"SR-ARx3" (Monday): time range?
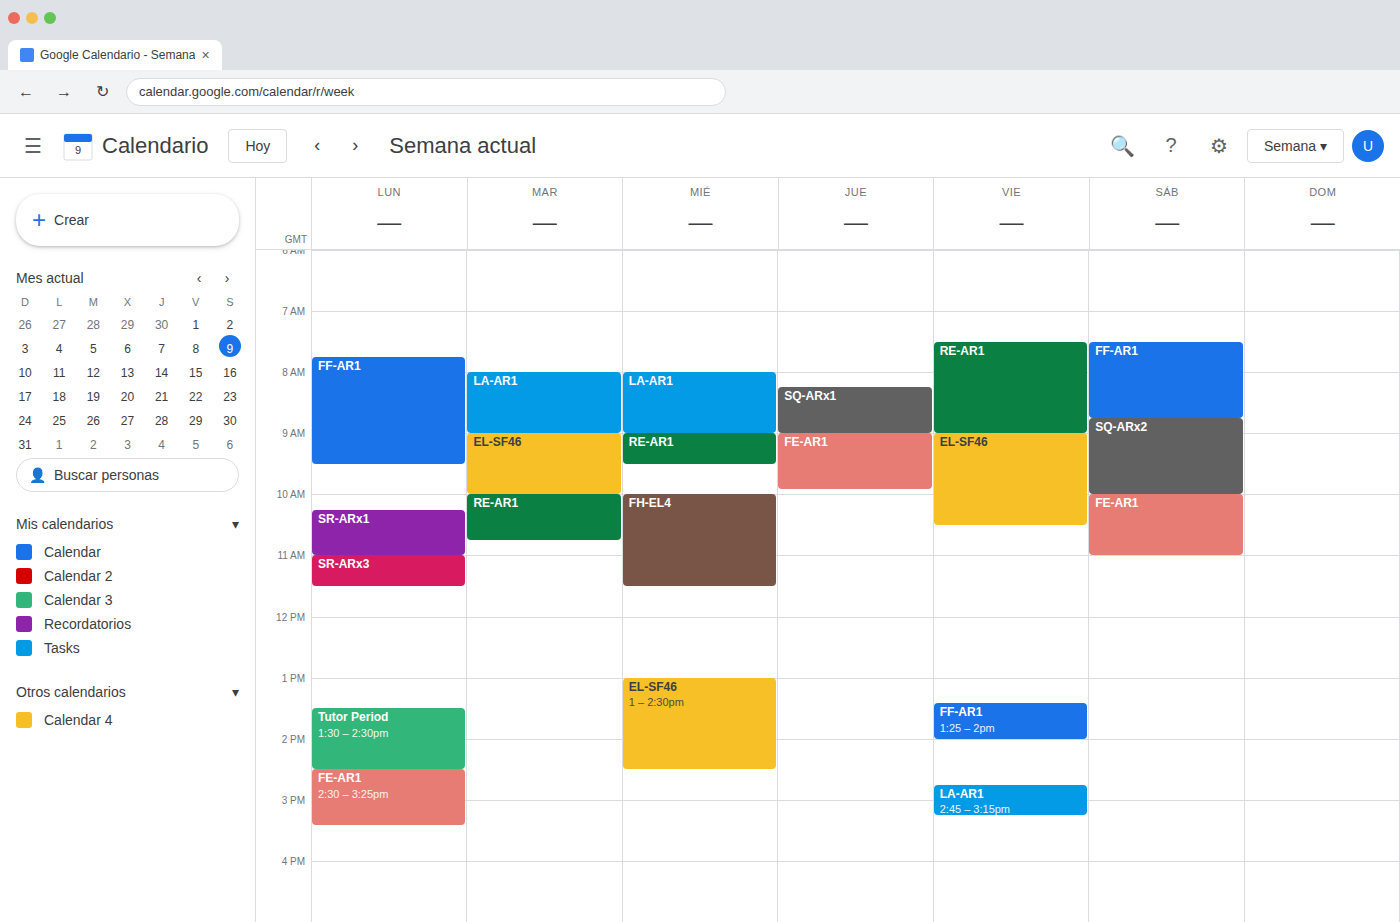
11:00 AM to 11:30 AM